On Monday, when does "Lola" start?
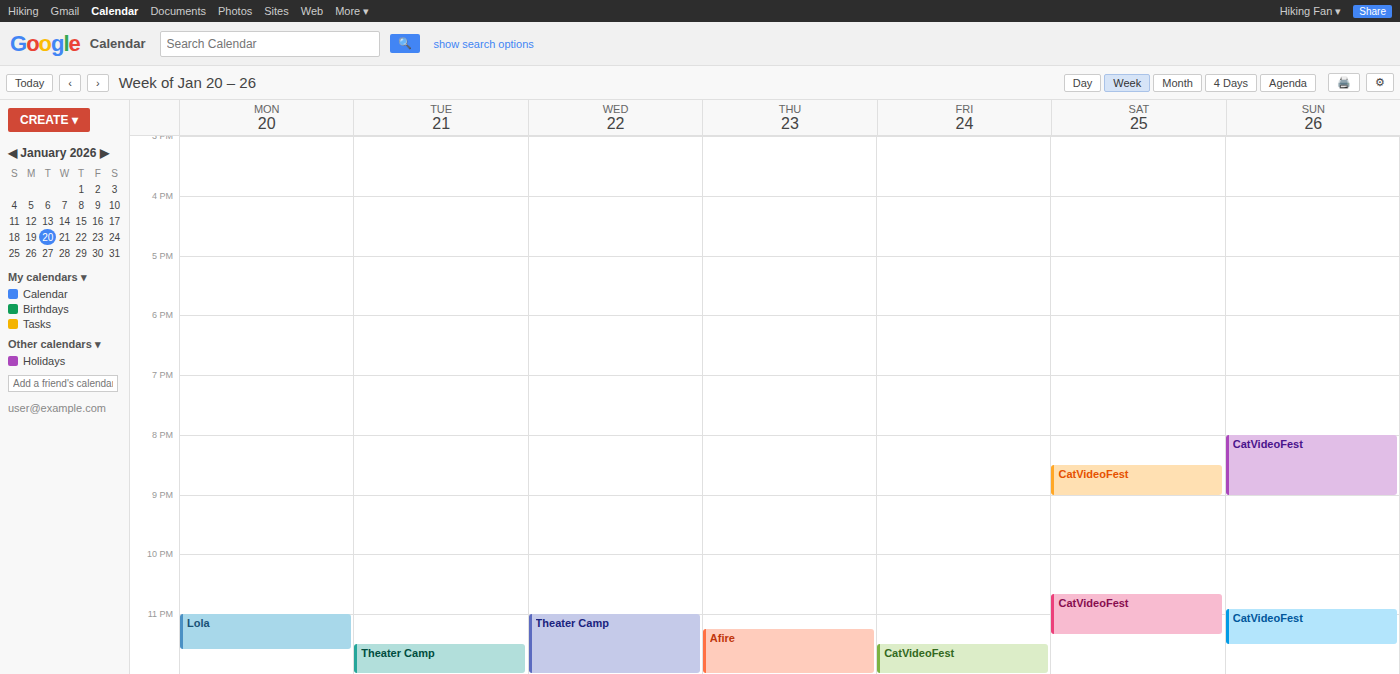
11:00 PM